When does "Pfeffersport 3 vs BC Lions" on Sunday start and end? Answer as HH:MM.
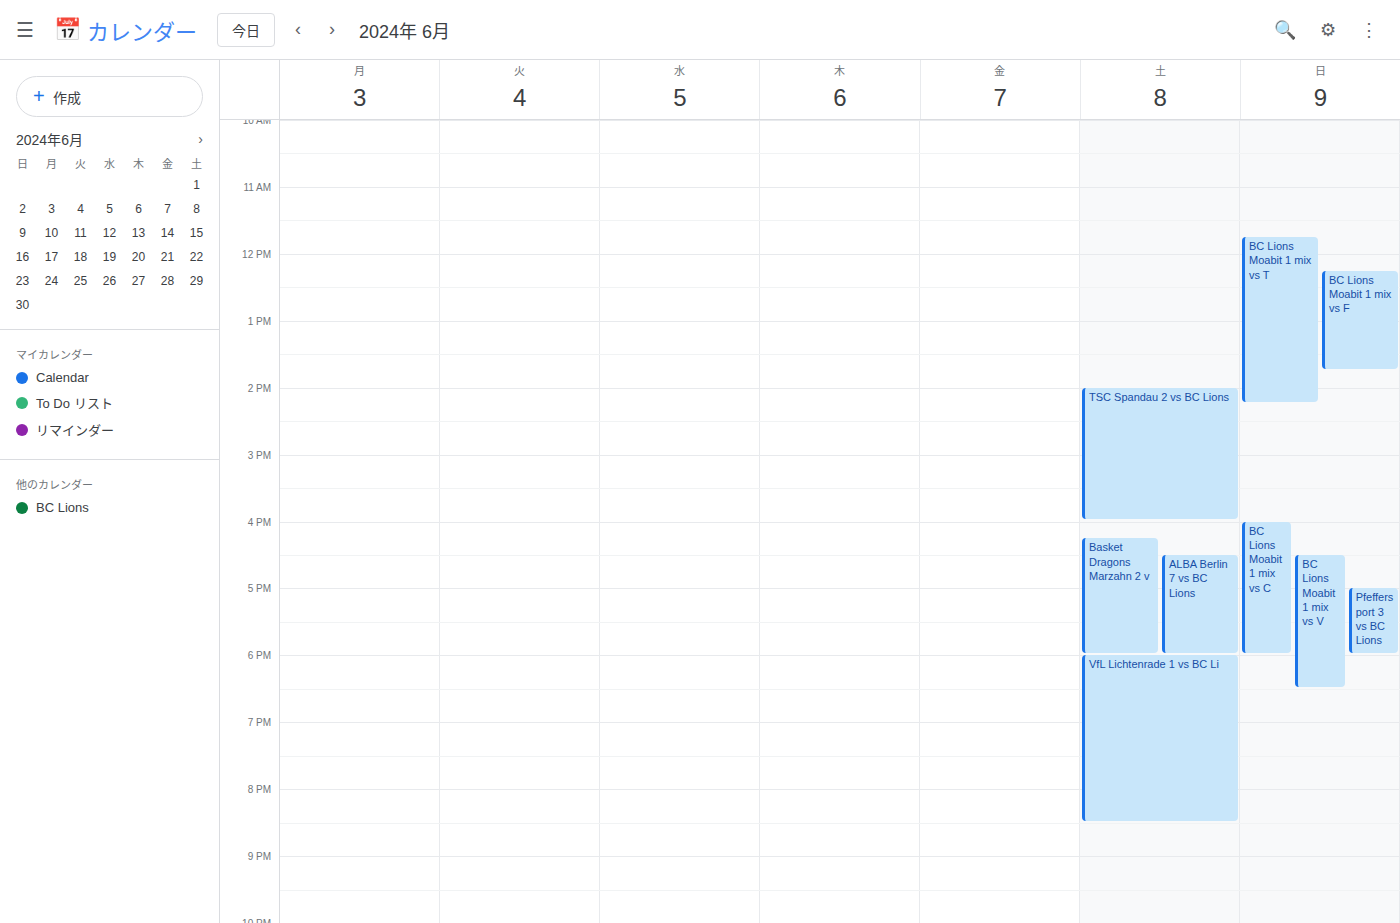
17:00 to 18:00